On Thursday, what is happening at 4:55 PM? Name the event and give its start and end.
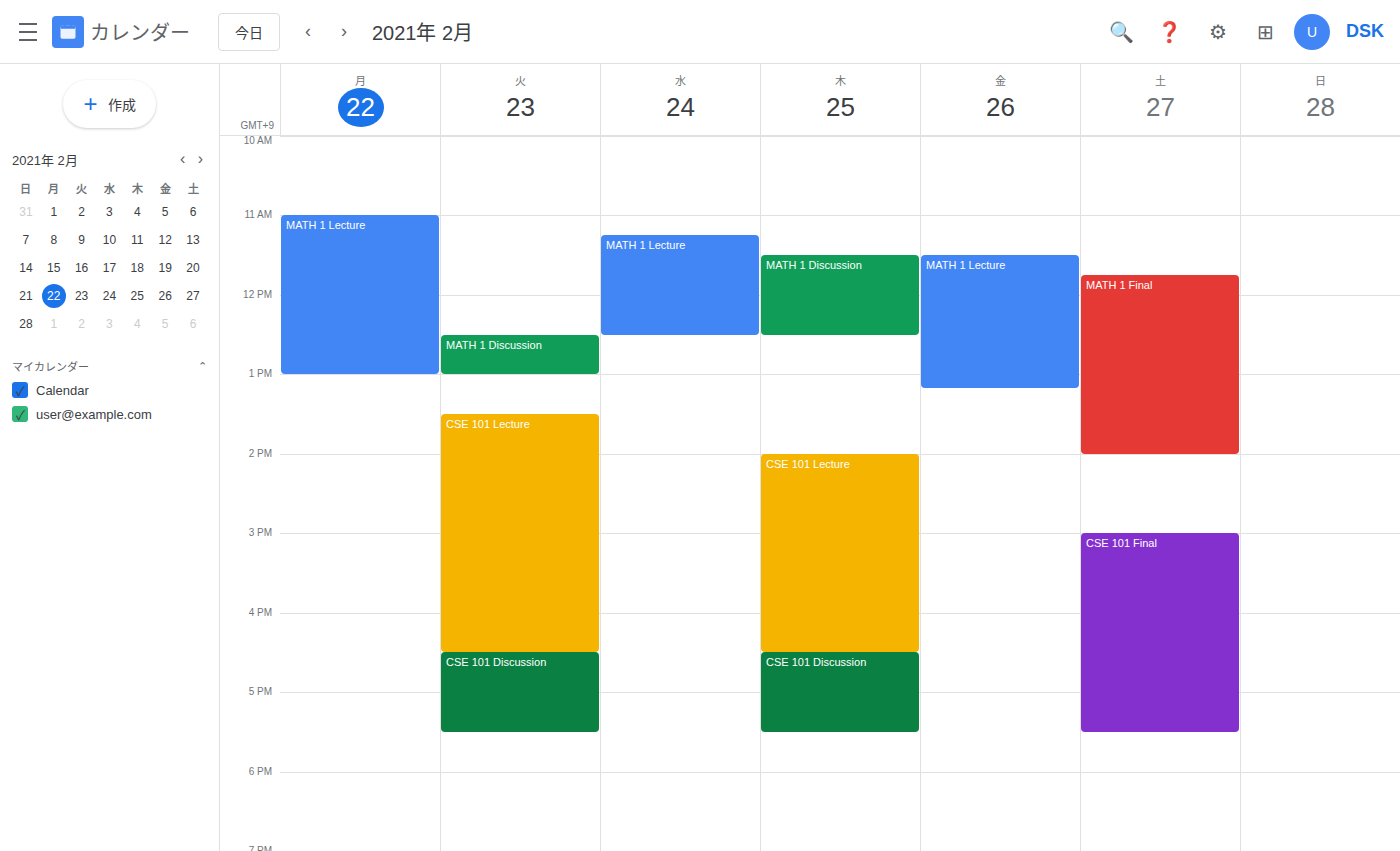
"CSE 101 Discussion", 4:30 PM to 5:30 PM